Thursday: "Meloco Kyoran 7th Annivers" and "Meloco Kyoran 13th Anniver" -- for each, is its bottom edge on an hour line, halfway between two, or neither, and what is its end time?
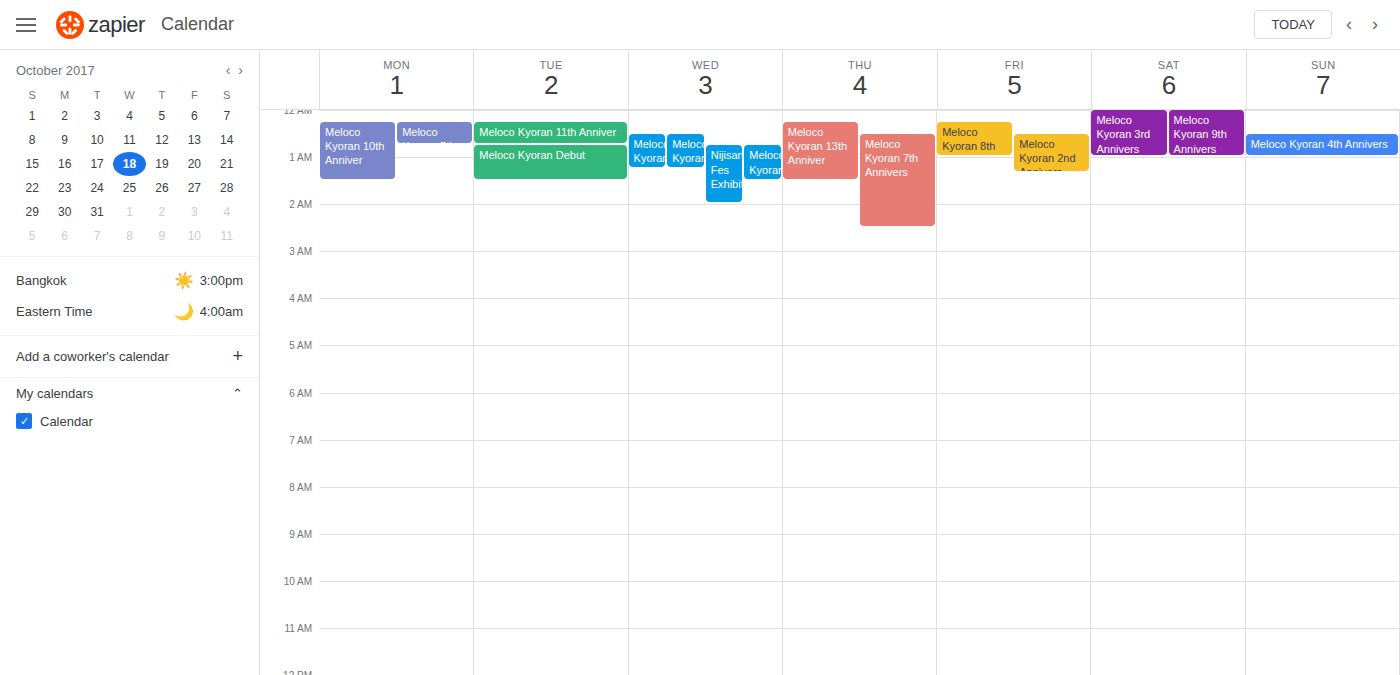
"Meloco Kyoran 7th Annivers": 2:30 AM, halfway between the 2 AM and 3 AM lines. "Meloco Kyoran 13th Anniver": 1:30 AM, halfway between the 1 AM and 2 AM lines.